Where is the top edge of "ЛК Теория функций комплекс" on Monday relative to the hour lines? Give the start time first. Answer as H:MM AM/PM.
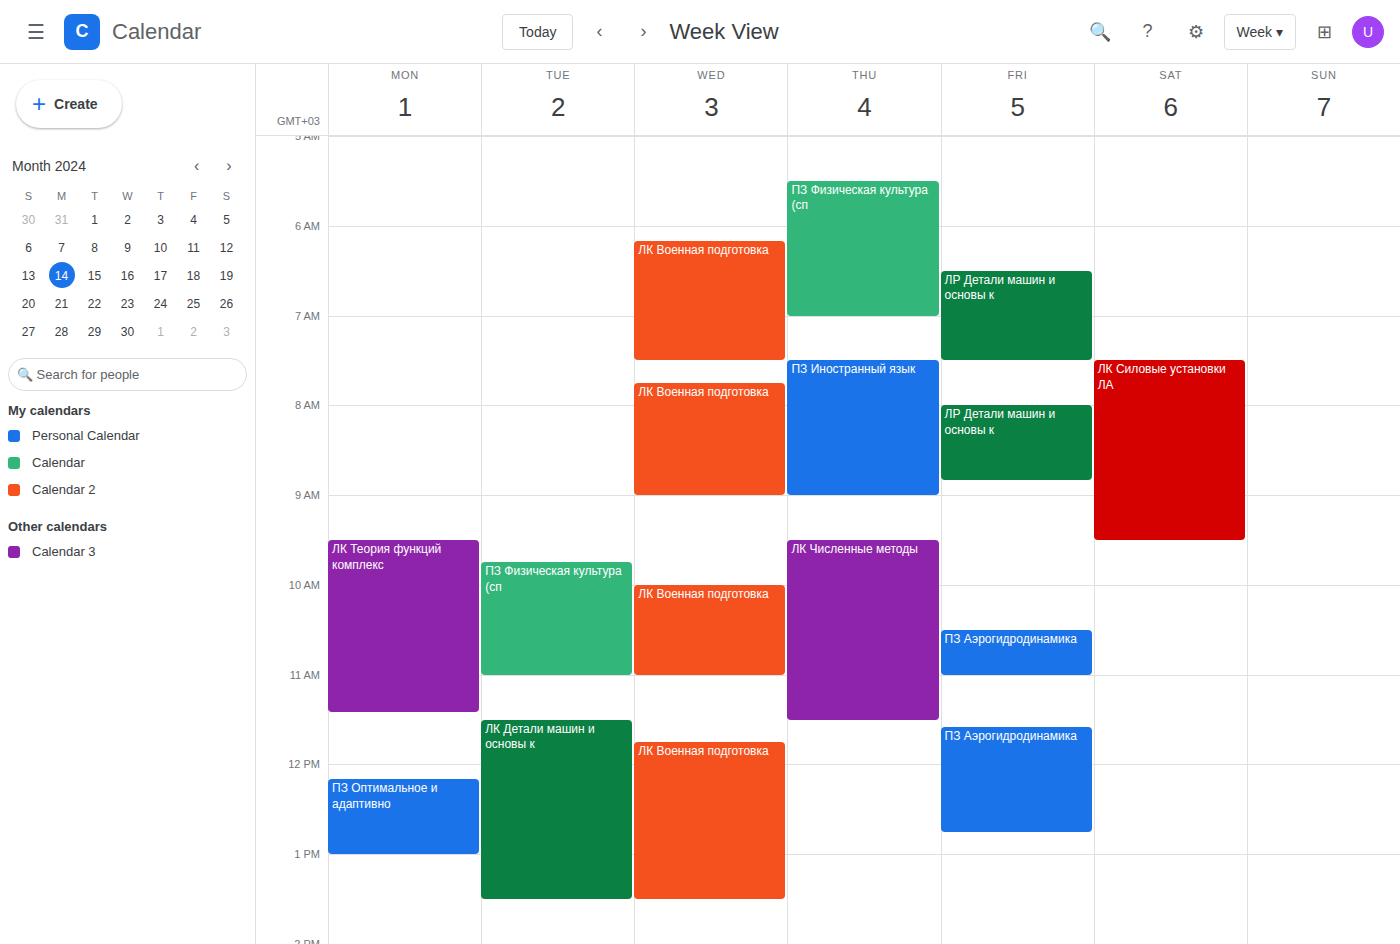
9:30 AM -- halfway between the 9 AM and 10 AM lines.